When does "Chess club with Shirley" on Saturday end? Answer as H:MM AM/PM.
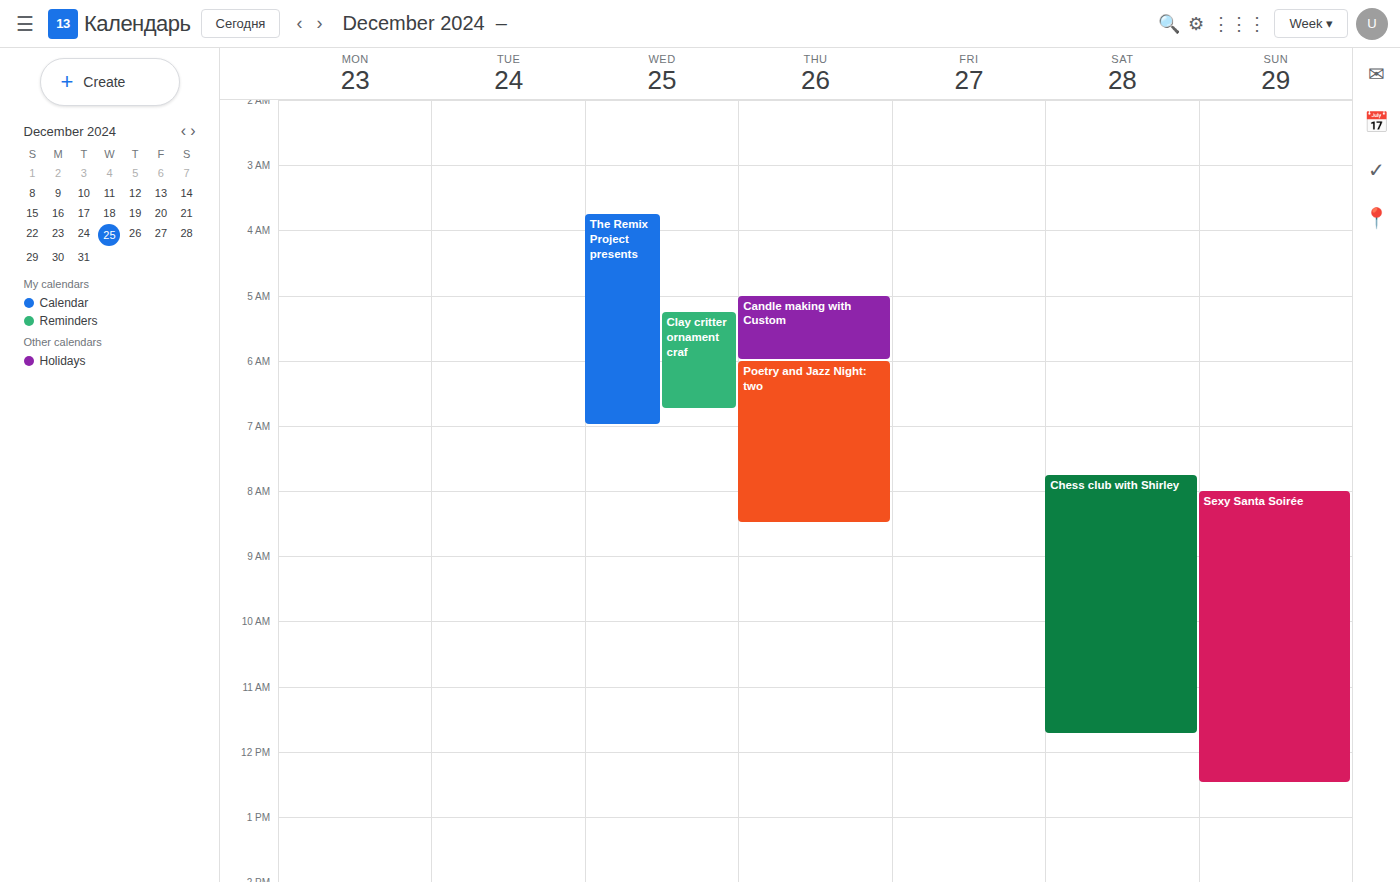
11:45 AM